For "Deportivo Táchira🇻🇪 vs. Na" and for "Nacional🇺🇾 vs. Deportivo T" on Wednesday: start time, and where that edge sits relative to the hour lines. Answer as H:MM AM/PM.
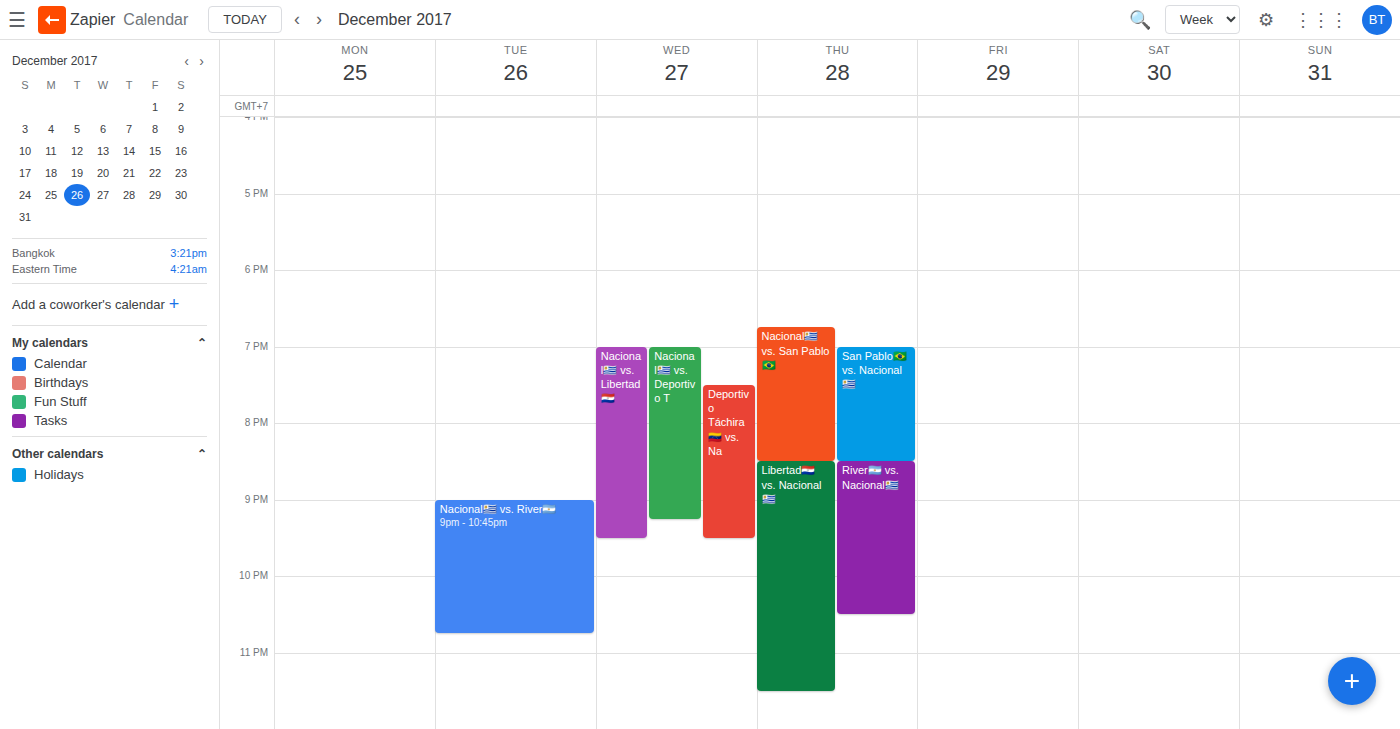
"Deportivo Táchira🇻🇪 vs. Na": 7:30 PM, halfway between the 7 PM and 8 PM lines. "Nacional🇺🇾 vs. Deportivo T": 7:00 PM, exactly on the 7 PM line.